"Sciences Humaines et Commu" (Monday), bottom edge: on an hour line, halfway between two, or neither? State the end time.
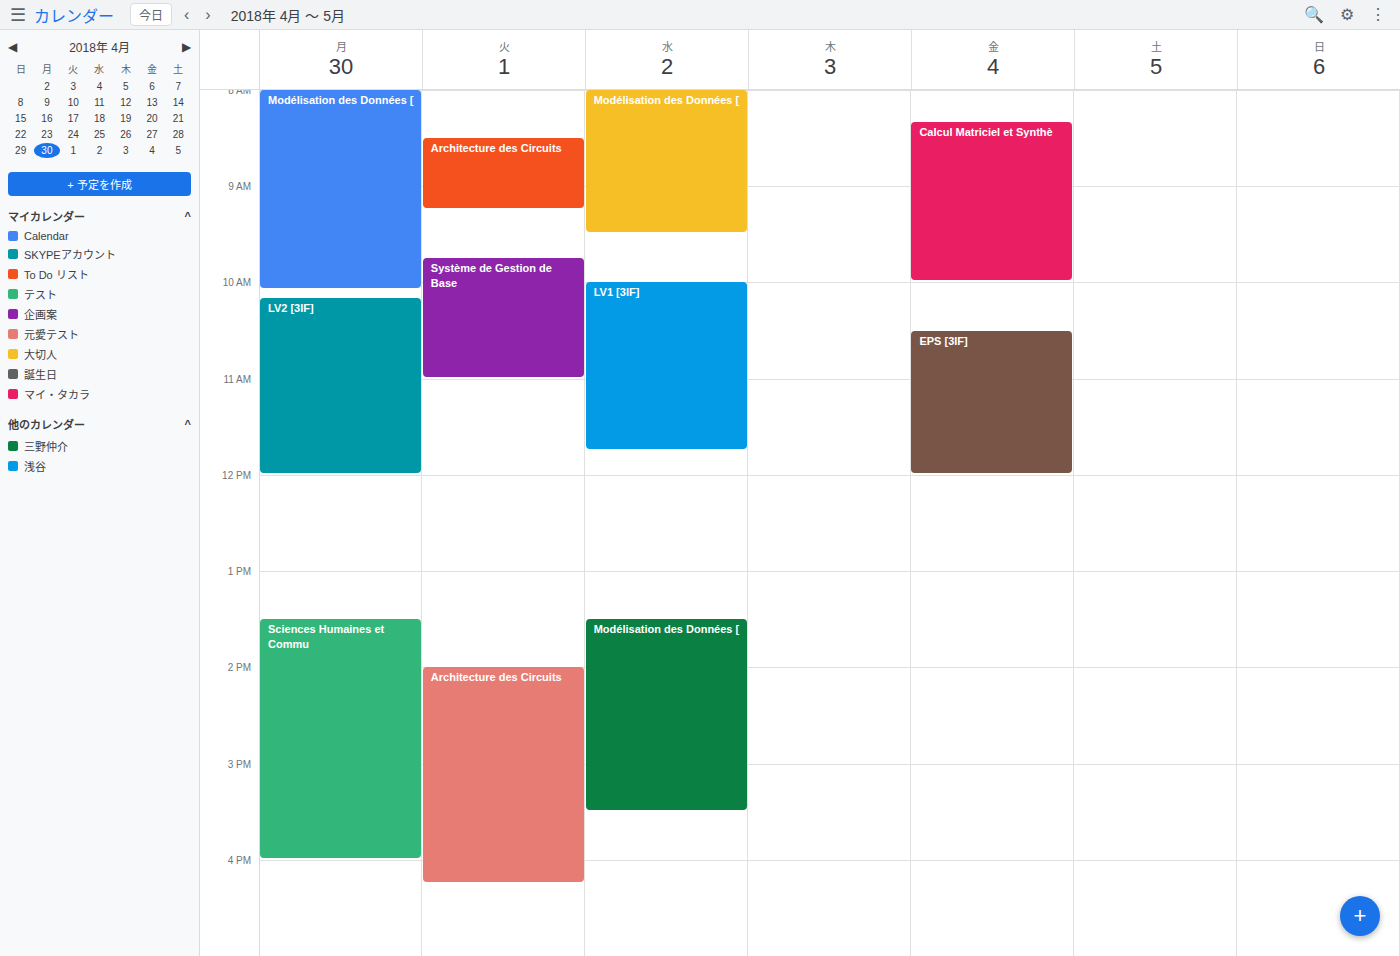
4:00 PM -- exactly on the 4 PM line.